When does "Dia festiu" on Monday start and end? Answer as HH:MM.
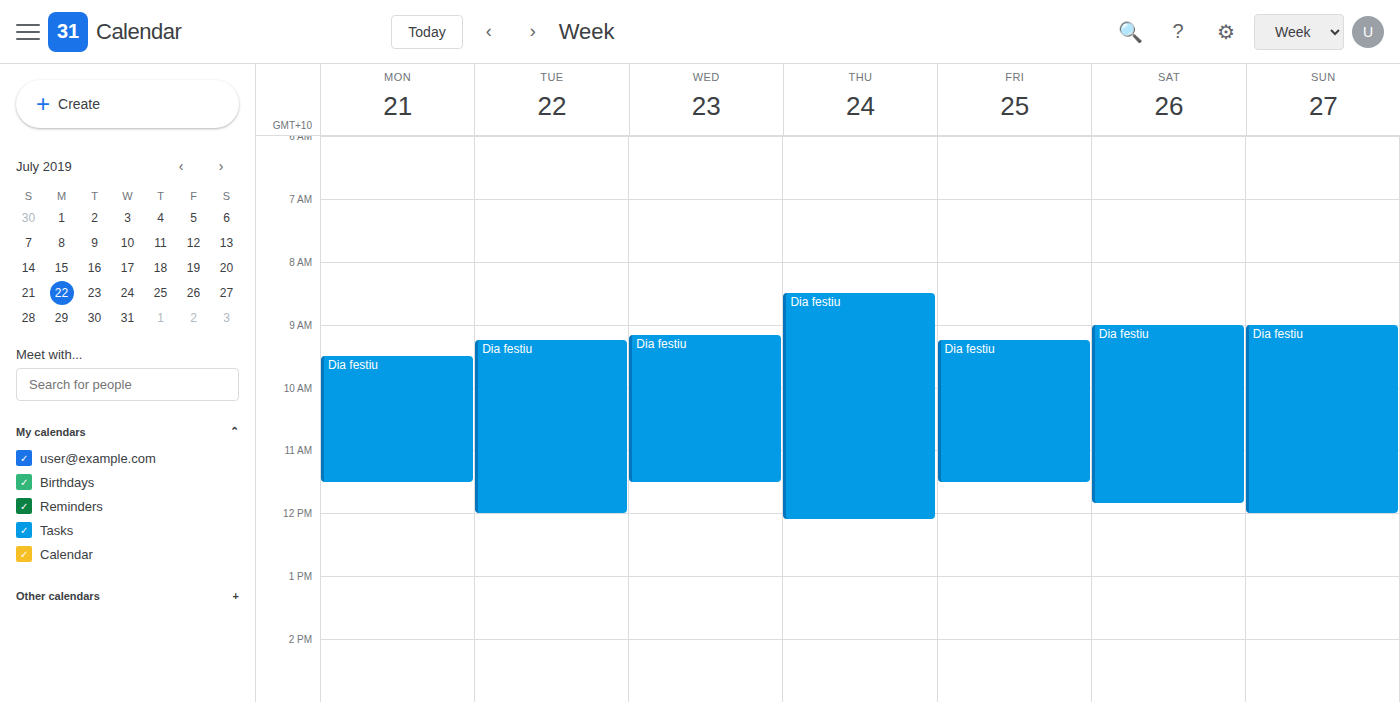
09:30 to 11:30